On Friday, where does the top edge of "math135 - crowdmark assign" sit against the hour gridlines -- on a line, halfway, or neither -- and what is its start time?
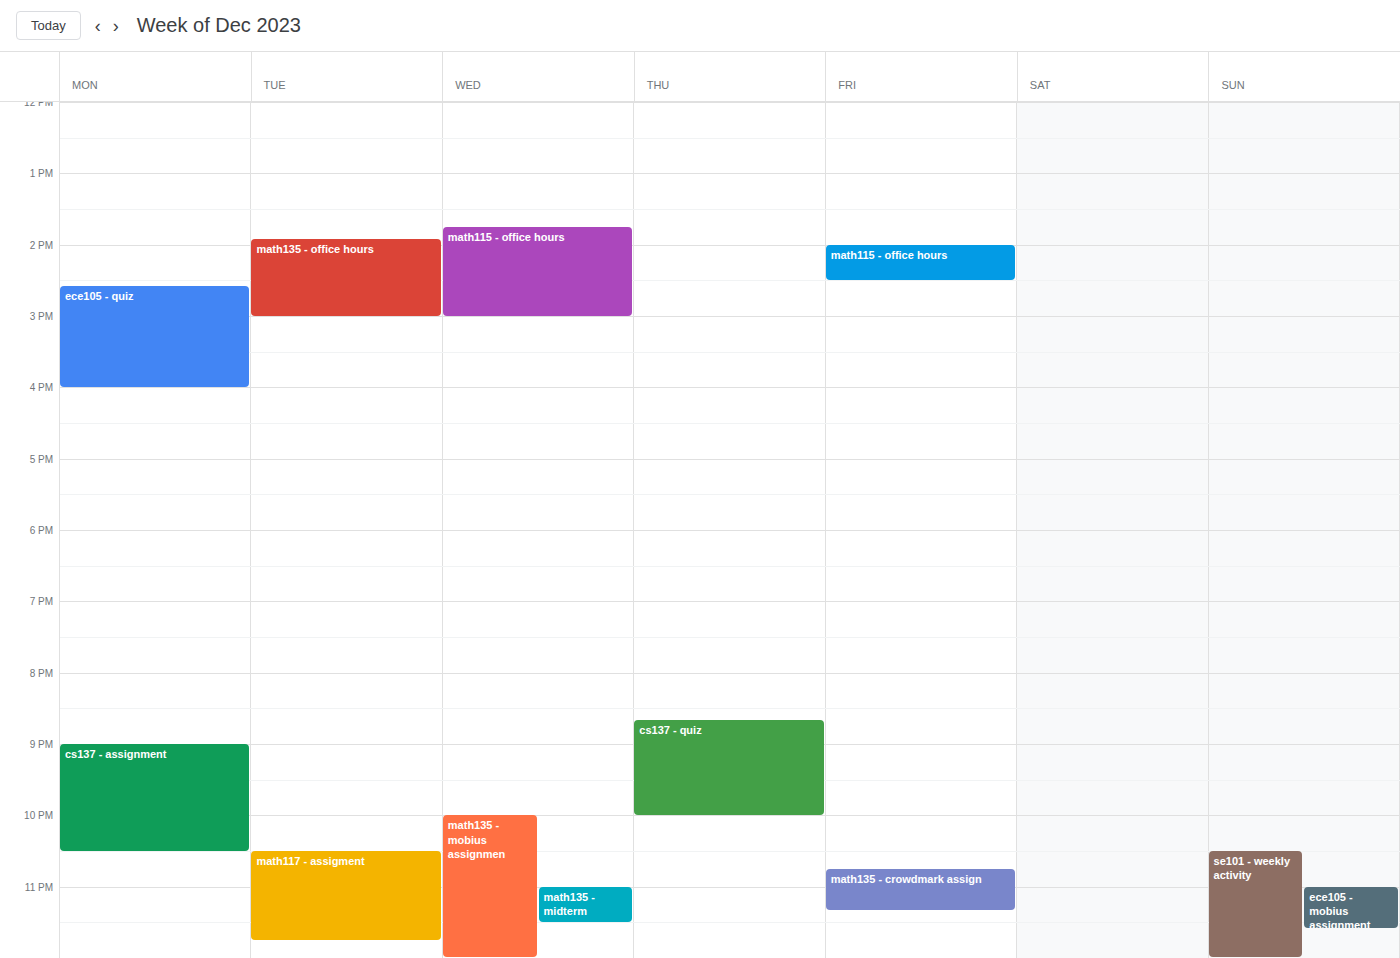
22:45 -- neither: three quarters of the way from the 22:00 line to the 23:00 line.